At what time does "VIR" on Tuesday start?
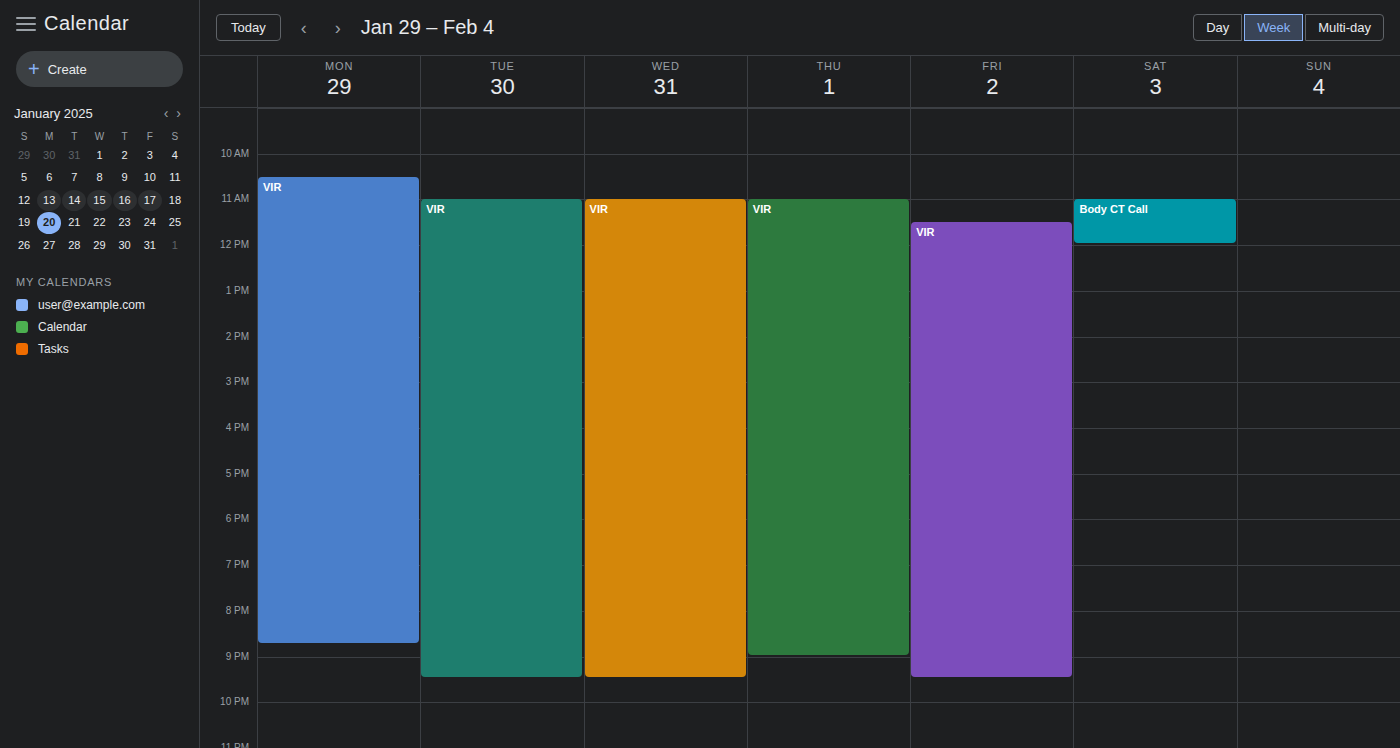
11:00 AM